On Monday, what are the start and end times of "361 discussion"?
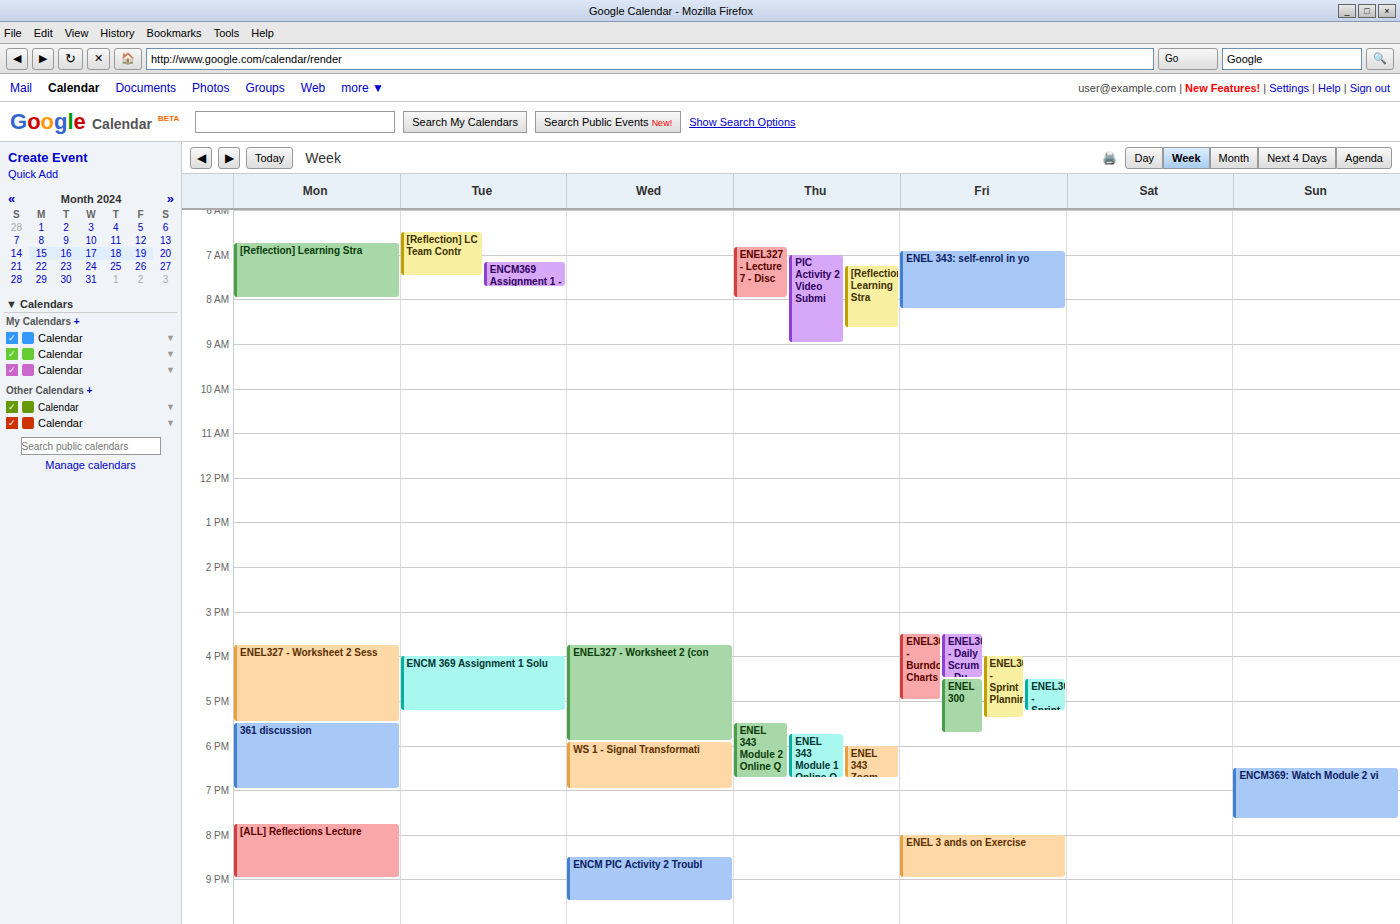
5:30 PM to 7:00 PM